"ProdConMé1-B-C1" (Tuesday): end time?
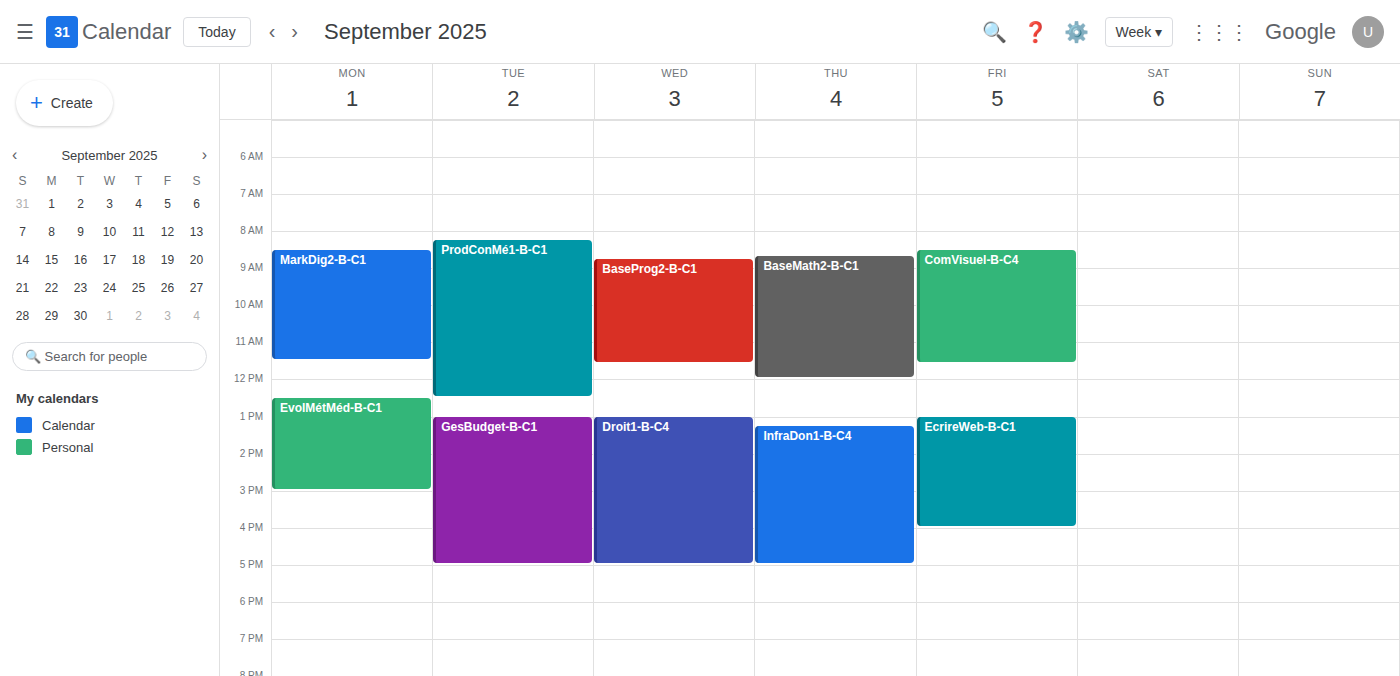
12:30